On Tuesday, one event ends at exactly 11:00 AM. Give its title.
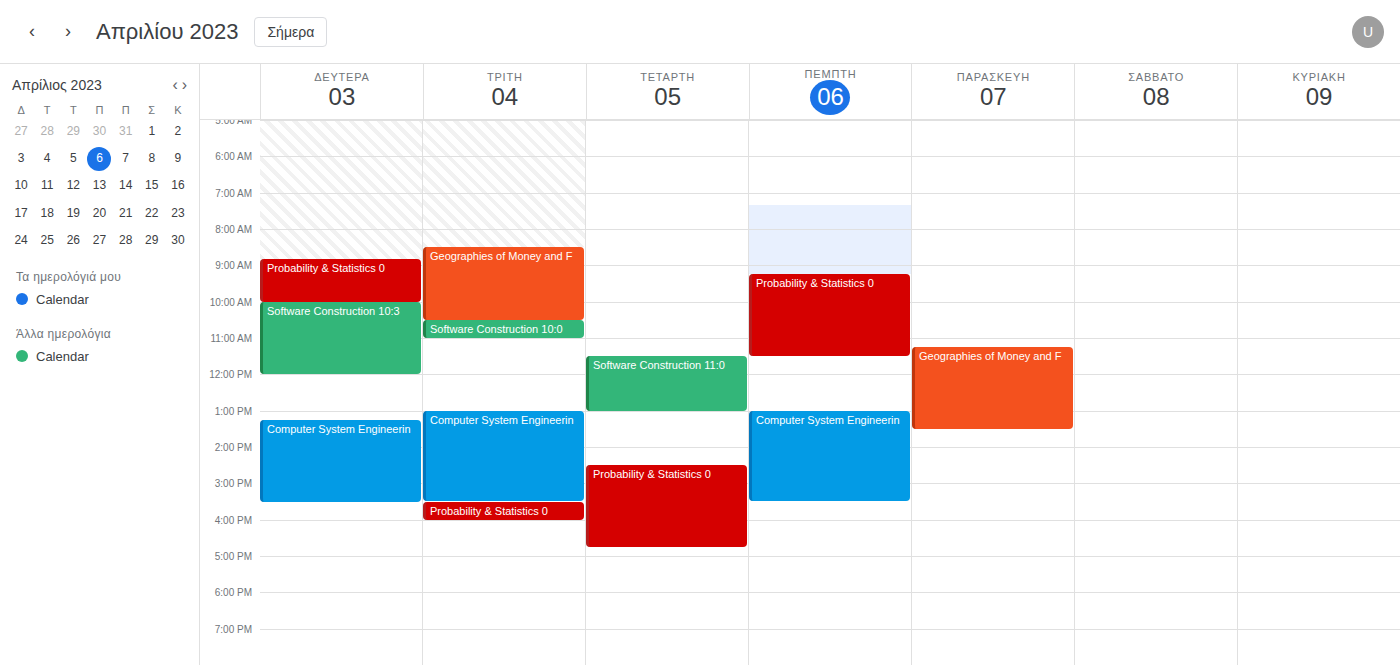
"Software Construction 10:0"